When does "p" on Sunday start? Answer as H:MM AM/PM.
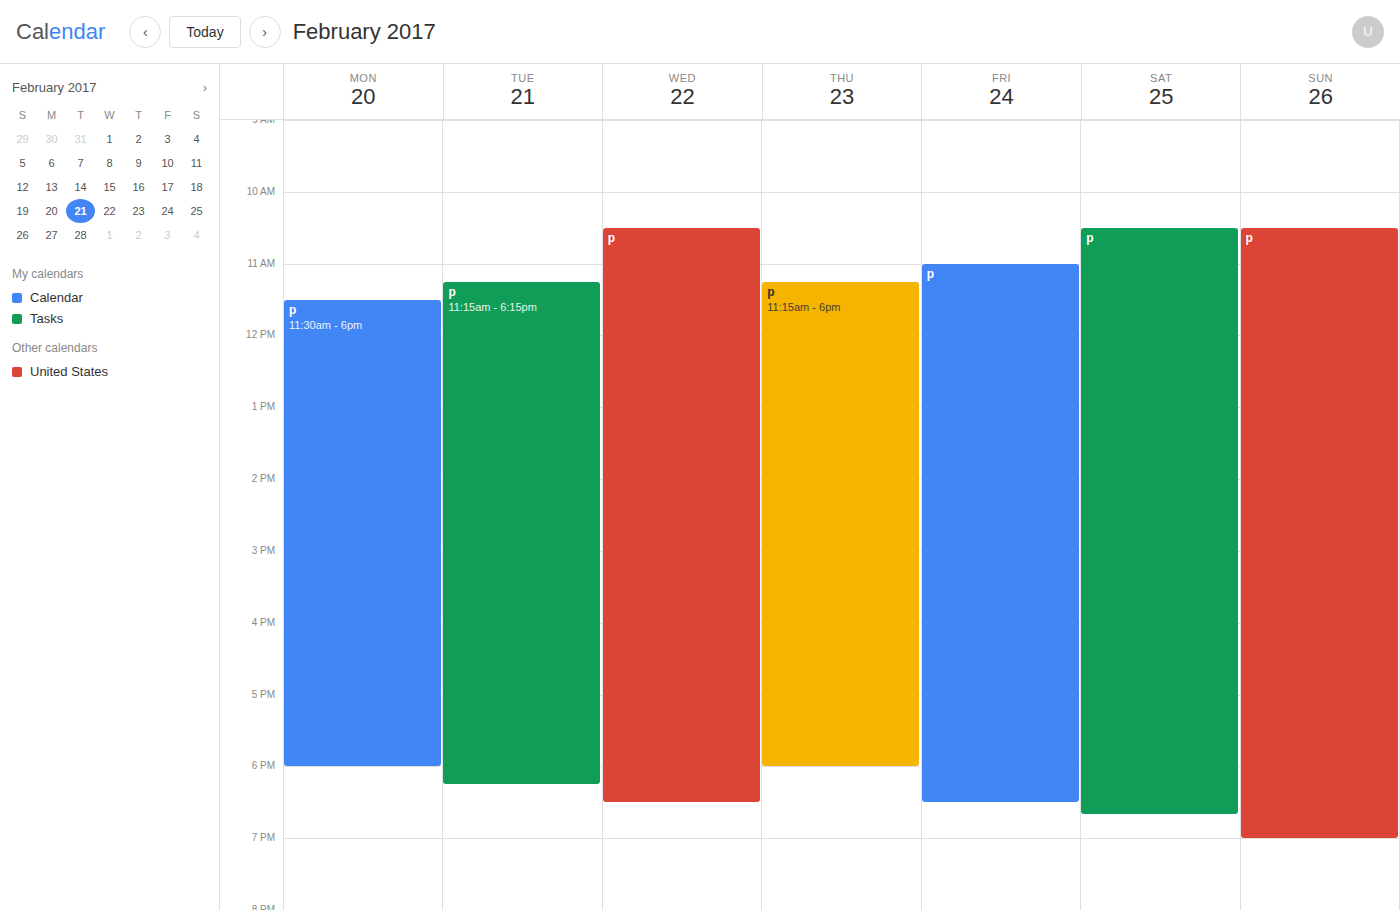
10:30 AM